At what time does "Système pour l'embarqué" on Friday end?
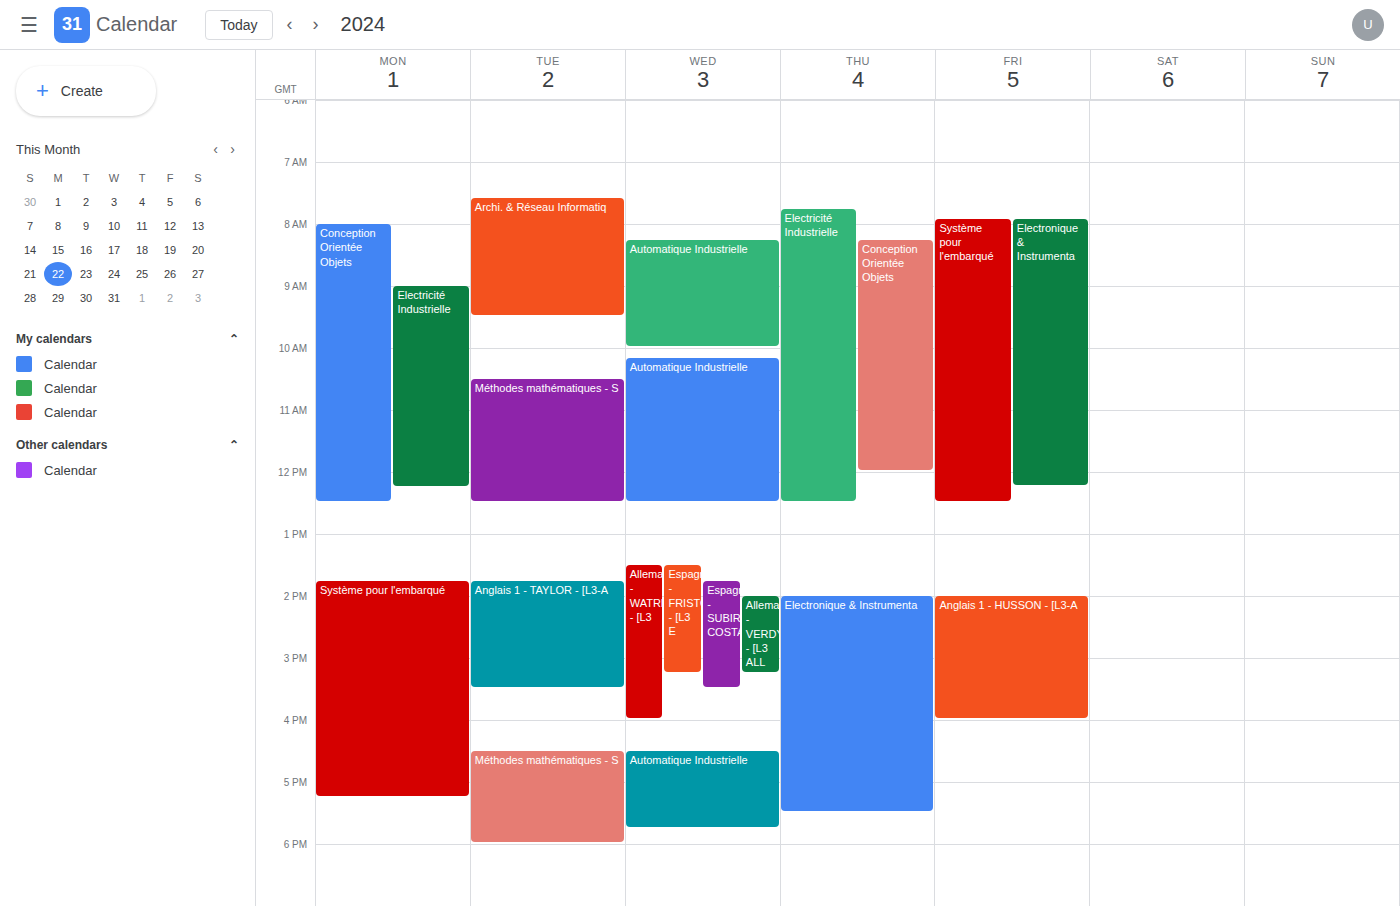
12:30 PM